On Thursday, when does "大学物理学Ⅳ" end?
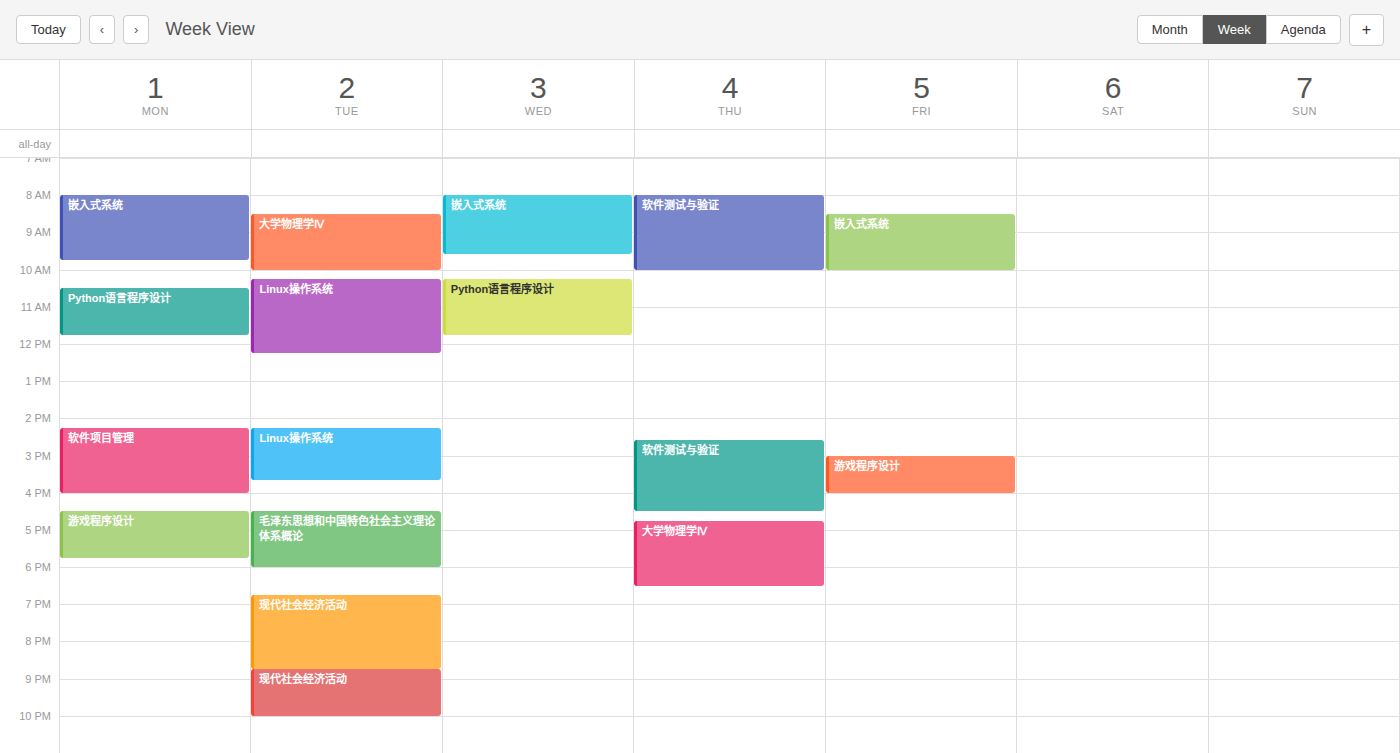
6:30 PM